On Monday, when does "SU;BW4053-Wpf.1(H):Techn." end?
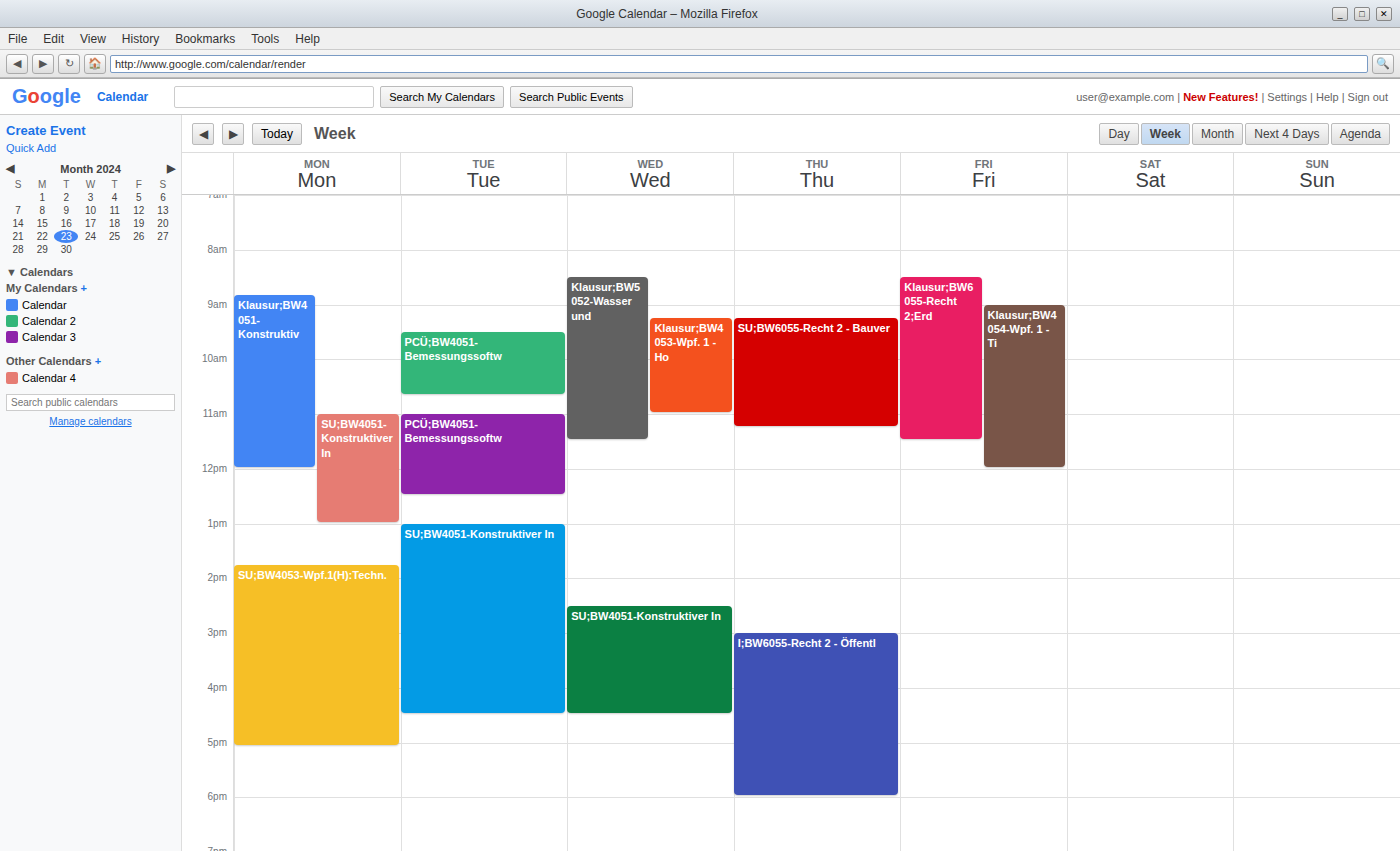
5:05 PM